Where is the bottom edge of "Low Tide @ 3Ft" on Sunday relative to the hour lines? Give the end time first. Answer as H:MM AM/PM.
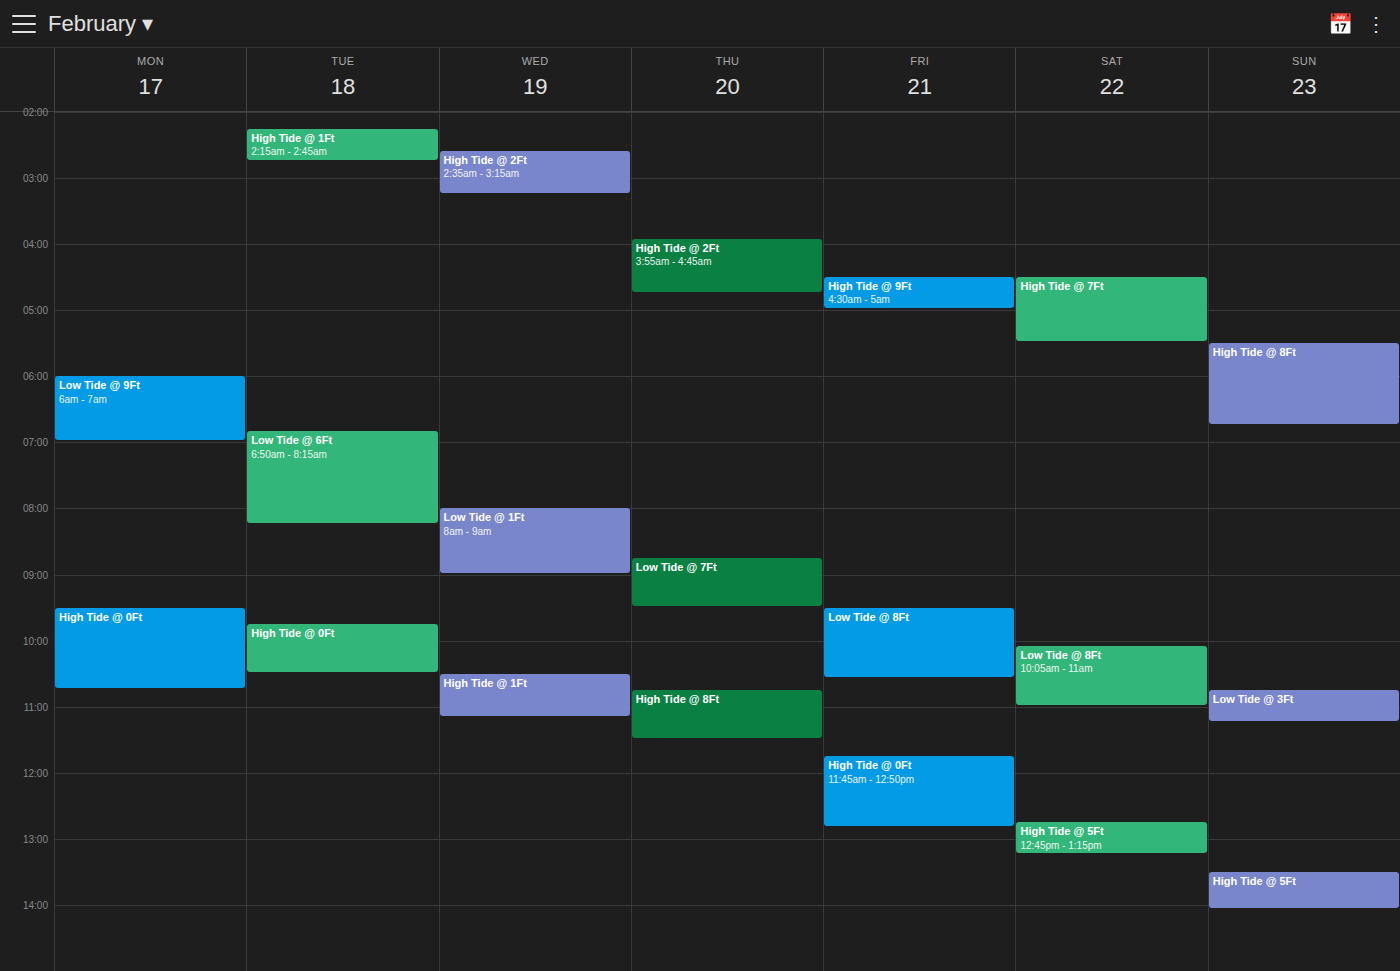
11:15 AM -- neither: a quarter of the way from the 11 AM line to the 12 PM line.